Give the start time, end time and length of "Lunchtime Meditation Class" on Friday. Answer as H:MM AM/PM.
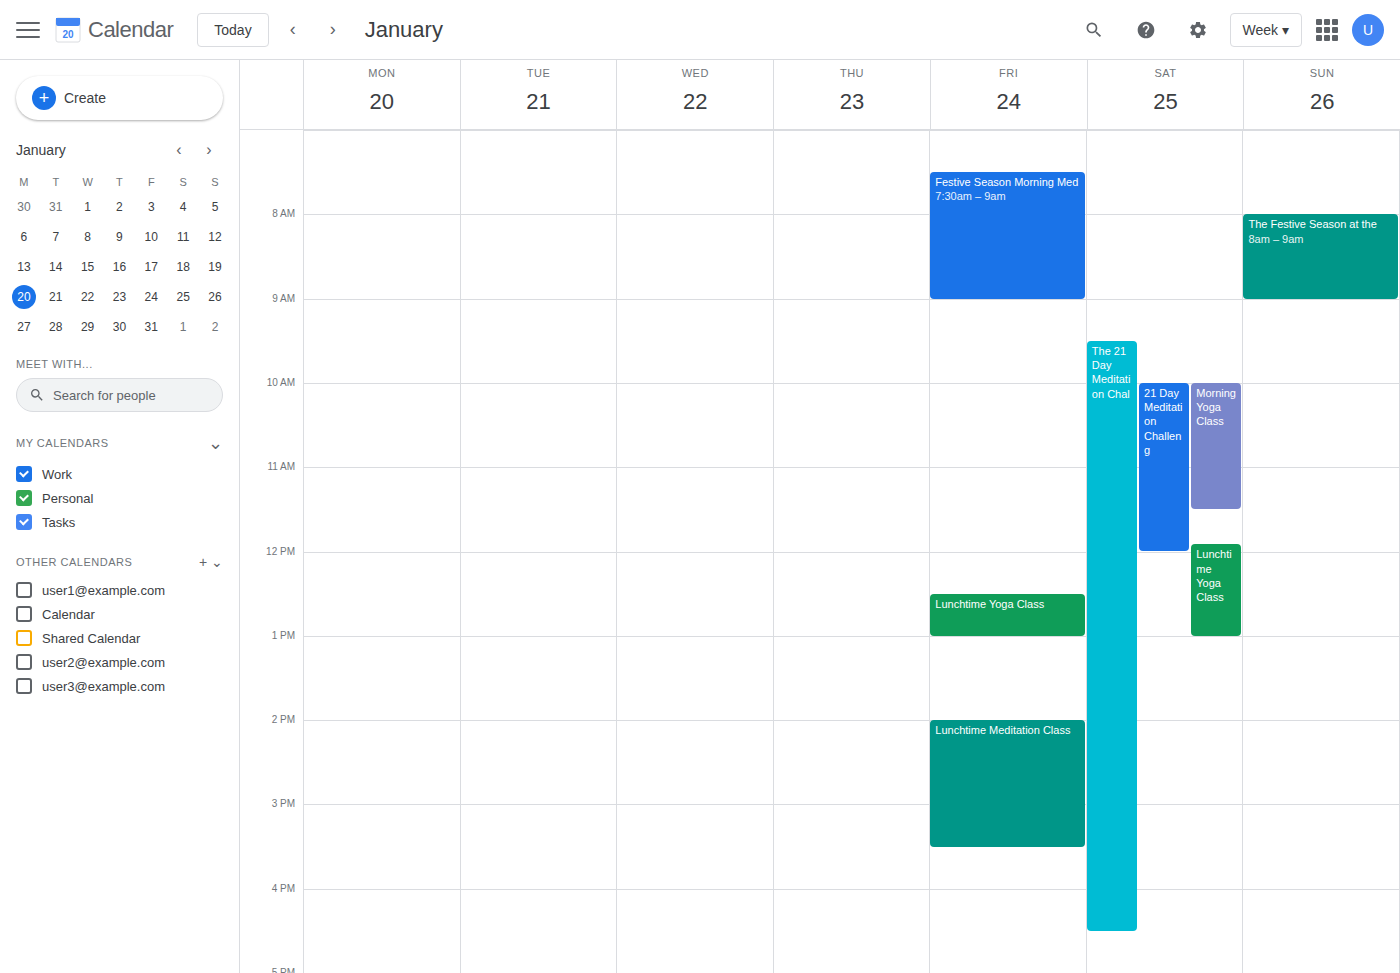
2:00 PM to 3:30 PM, 1 hour 30 minutes